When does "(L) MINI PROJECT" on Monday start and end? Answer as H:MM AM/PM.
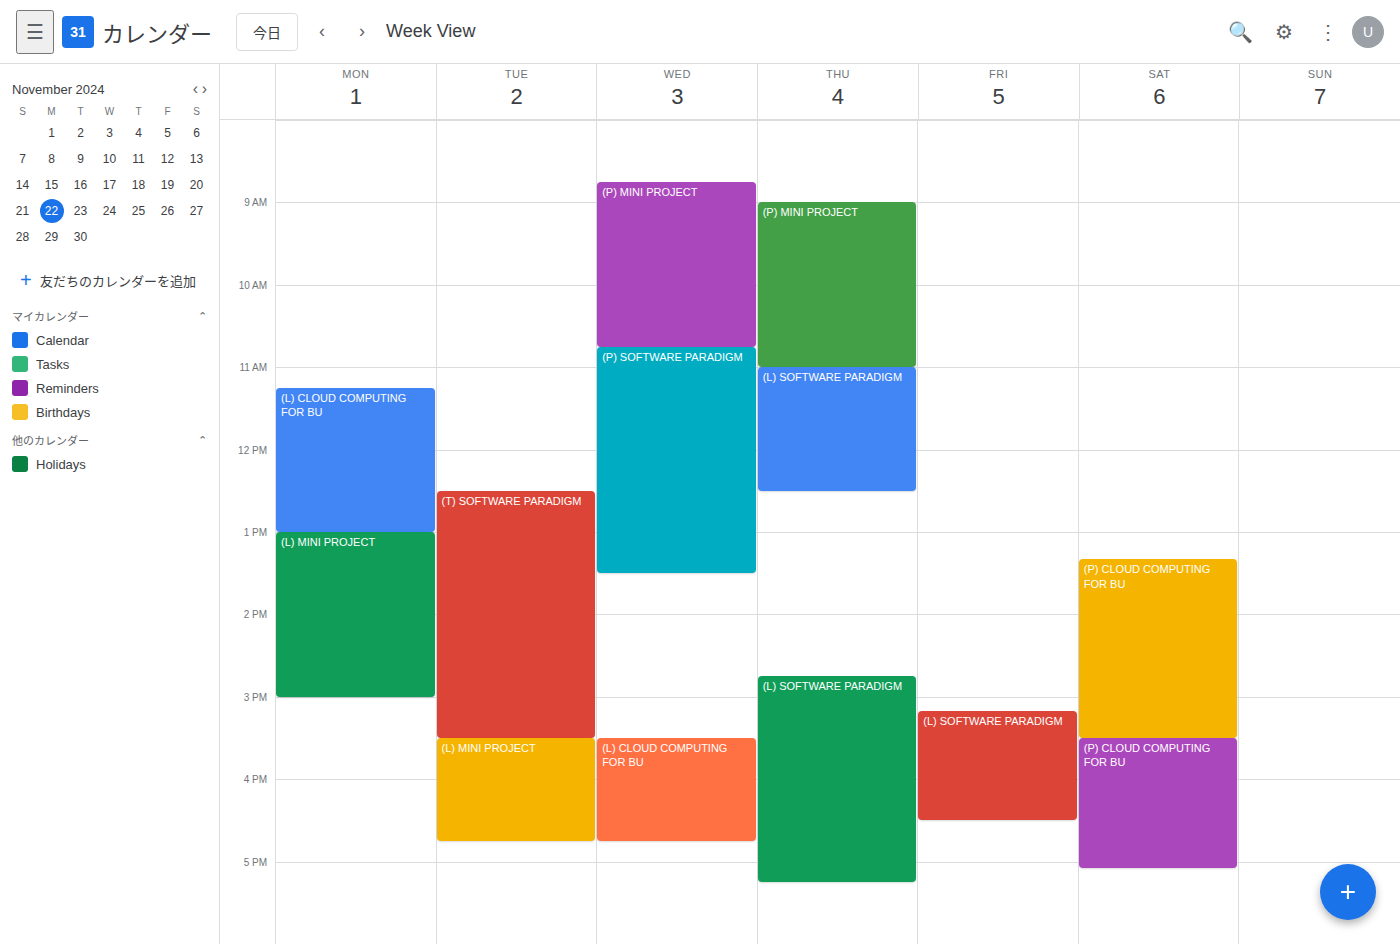
1:00 PM to 3:00 PM